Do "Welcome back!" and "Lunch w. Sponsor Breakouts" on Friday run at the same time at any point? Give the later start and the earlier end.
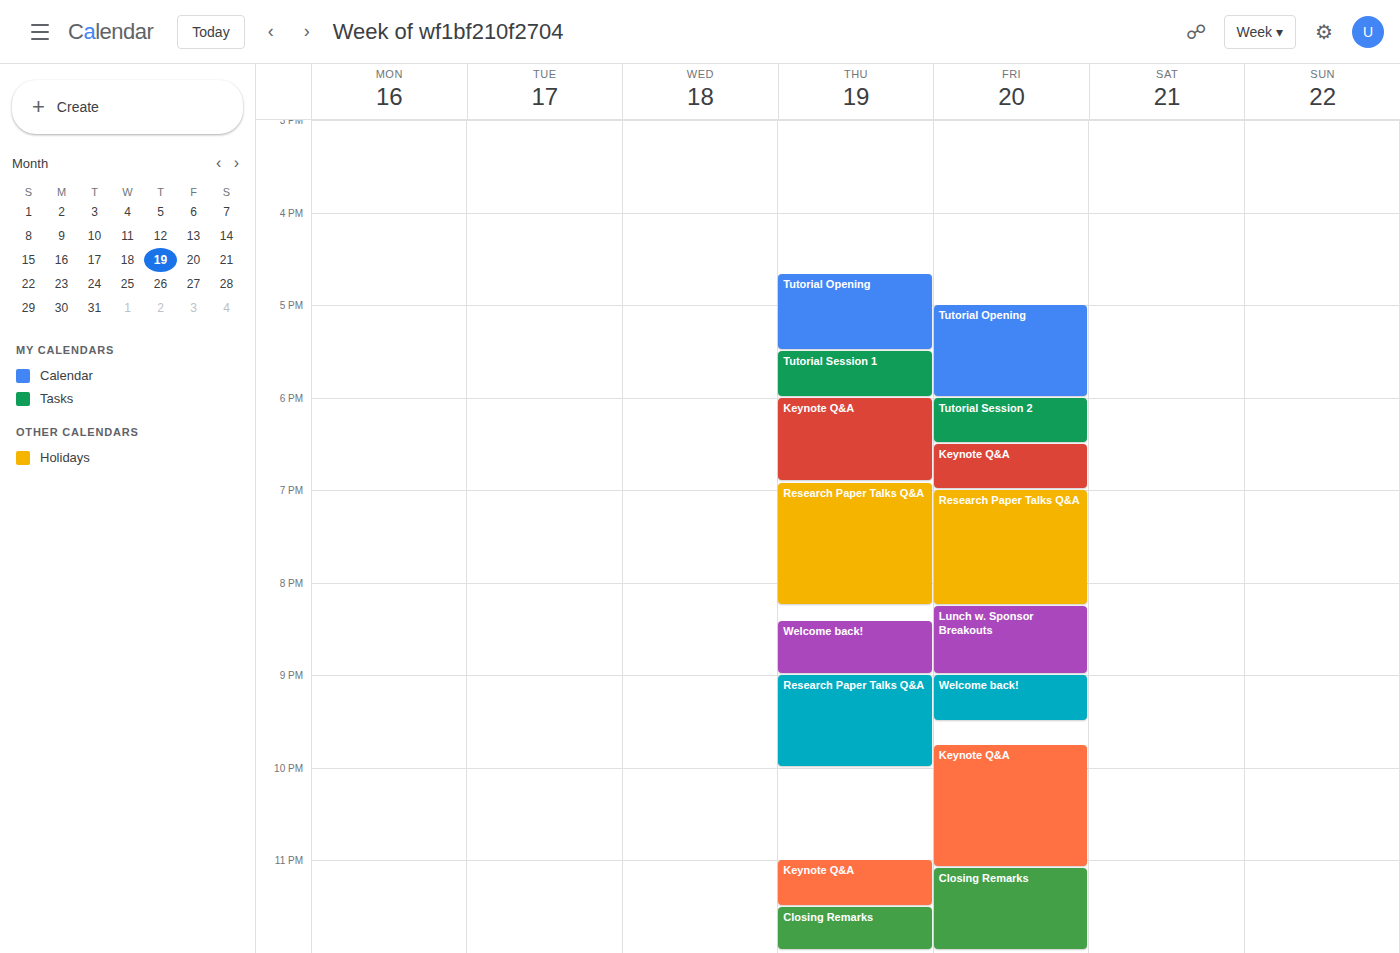
"Lunch w. Sponsor Breakouts" ends at 9:00 PM, exactly when "Welcome back!" starts -- they touch but do not overlap.